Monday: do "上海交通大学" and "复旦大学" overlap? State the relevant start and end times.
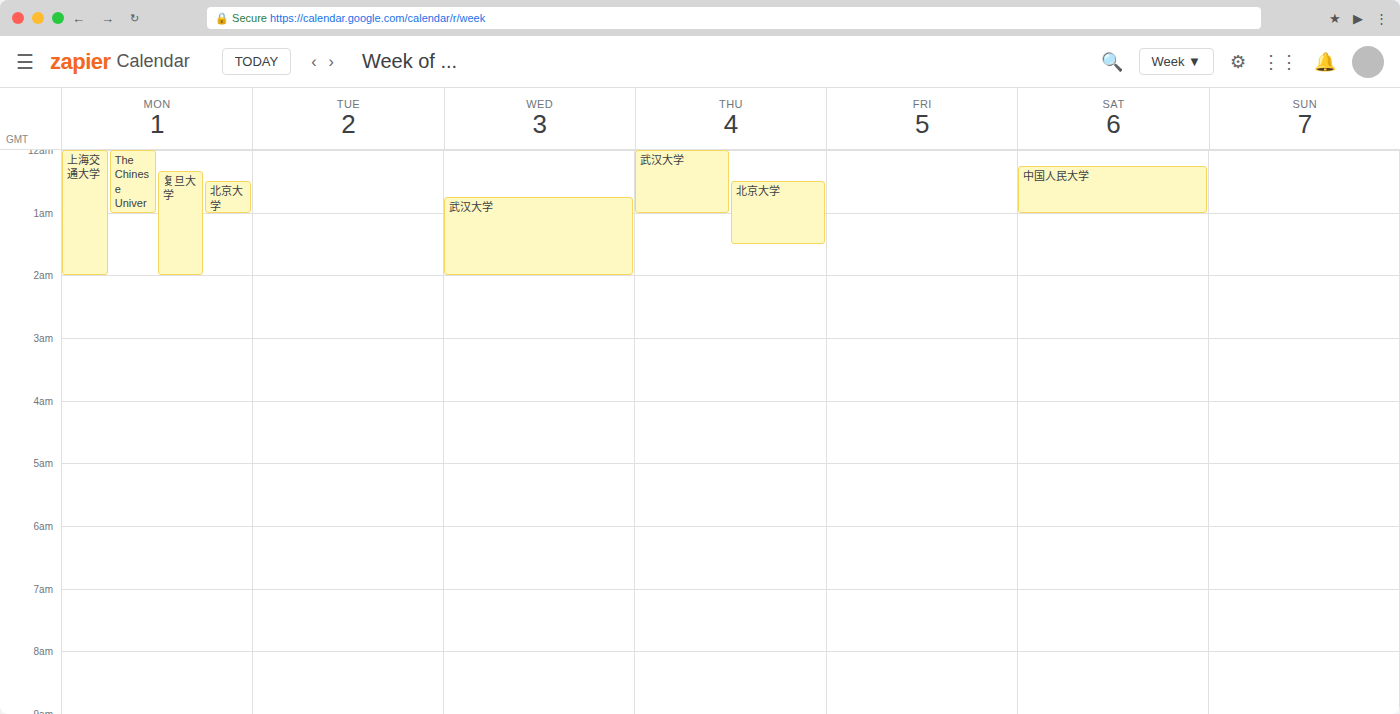
"复旦大学" starts at 00:20, before "上海交通大学" ends at 02:00 -- they overlap.